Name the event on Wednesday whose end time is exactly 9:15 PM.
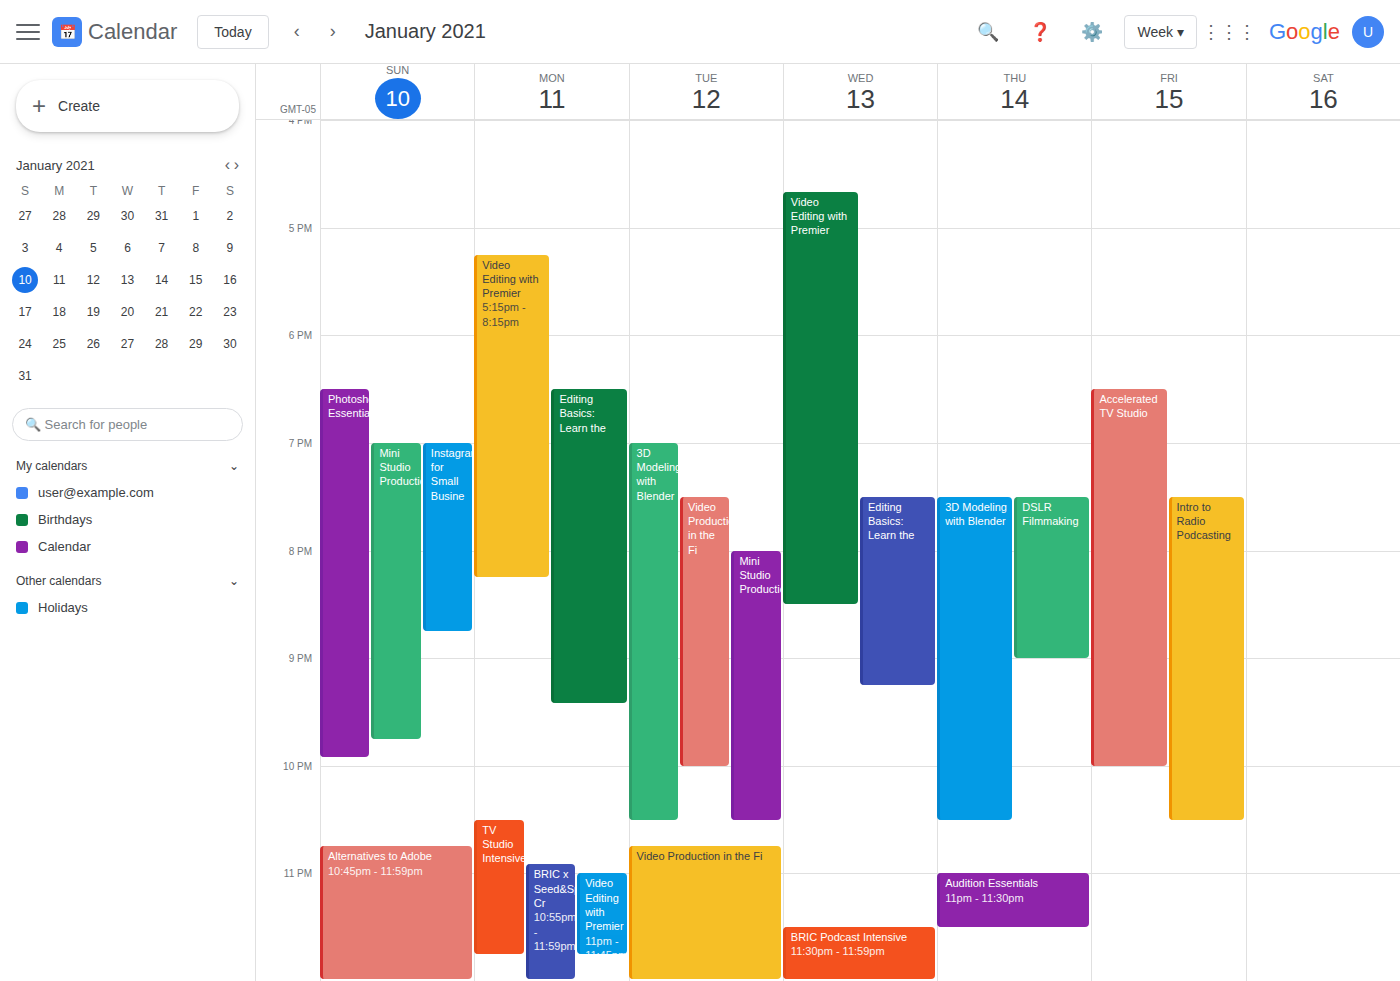
"Editing Basics: Learn the"